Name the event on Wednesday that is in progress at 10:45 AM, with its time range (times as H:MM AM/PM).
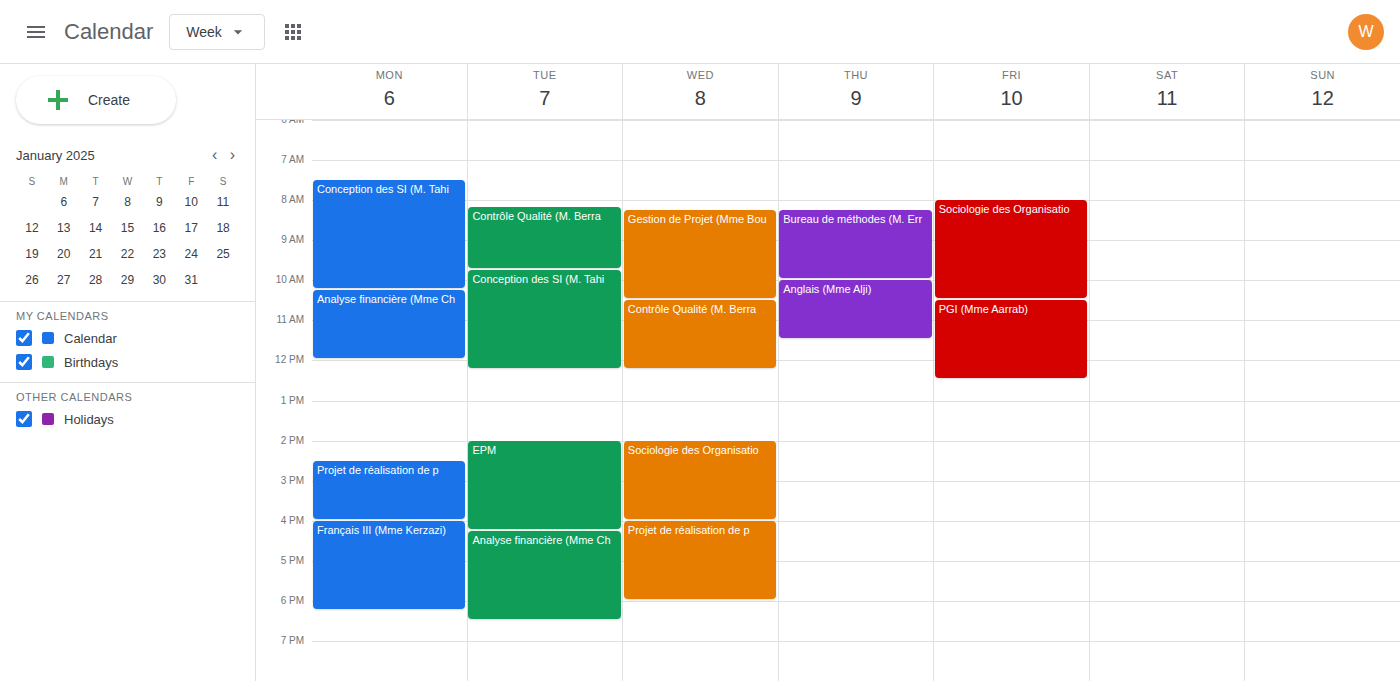
"Contrôle Qualité (M. Berra", 10:30 AM to 12:15 PM